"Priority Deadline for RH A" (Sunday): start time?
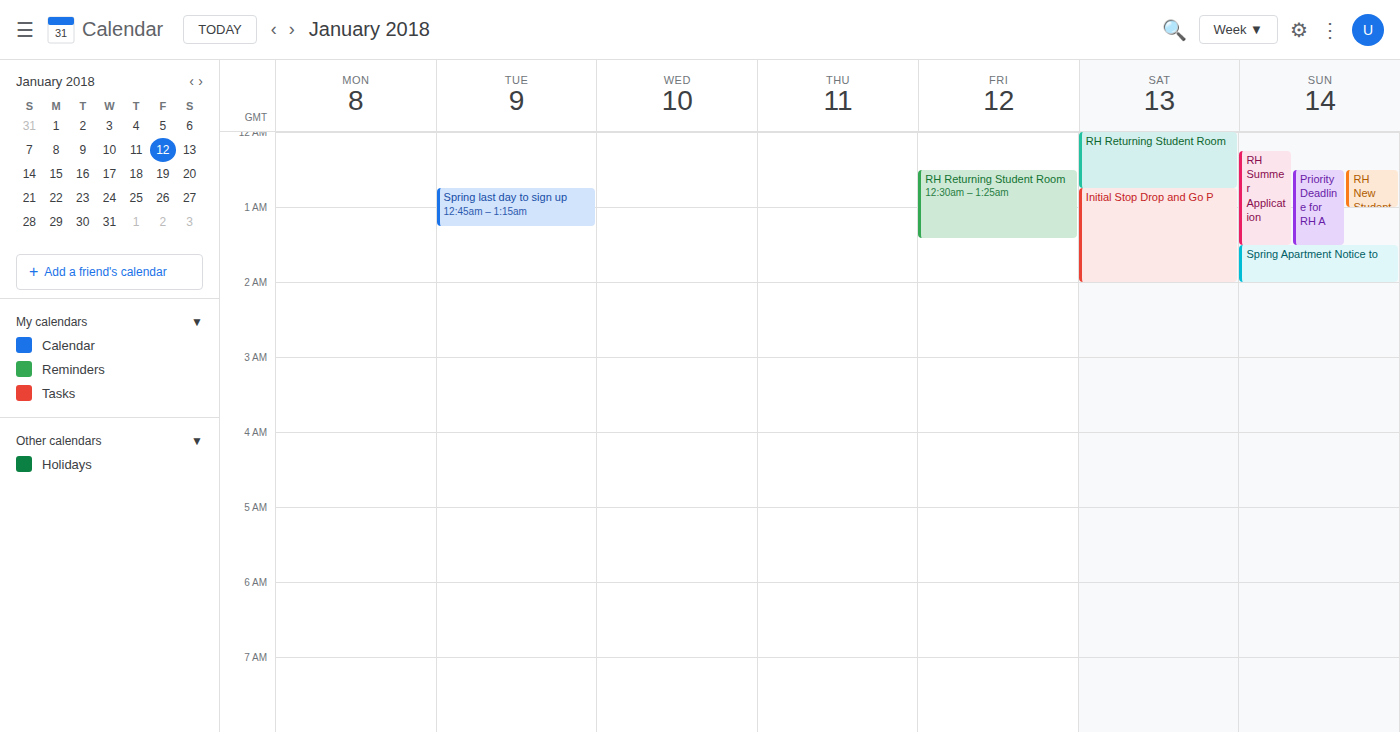
12:30 AM